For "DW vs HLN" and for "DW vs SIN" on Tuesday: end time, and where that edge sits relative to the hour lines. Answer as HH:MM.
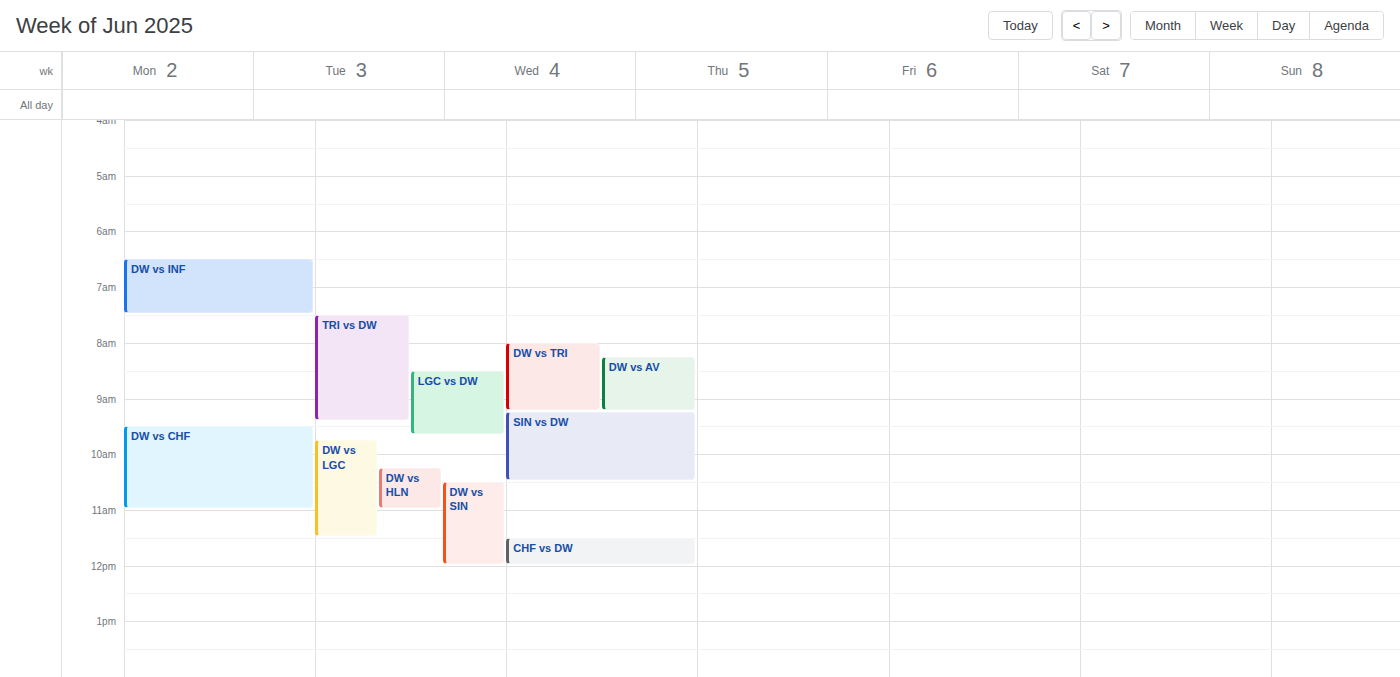
"DW vs HLN": 11:00, exactly on the 11:00 line. "DW vs SIN": 12:00, exactly on the 12:00 line.